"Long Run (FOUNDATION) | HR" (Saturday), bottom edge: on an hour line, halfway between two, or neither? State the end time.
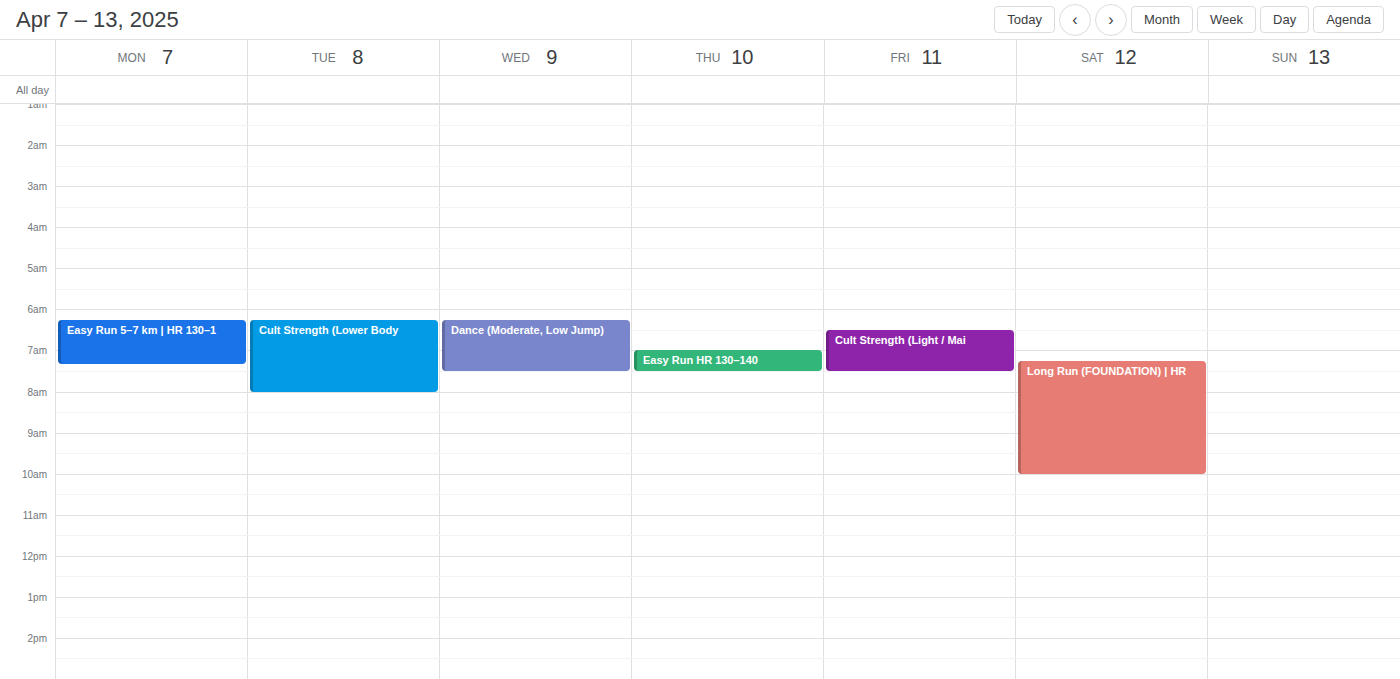
10:00 AM -- exactly on the 10 AM line.